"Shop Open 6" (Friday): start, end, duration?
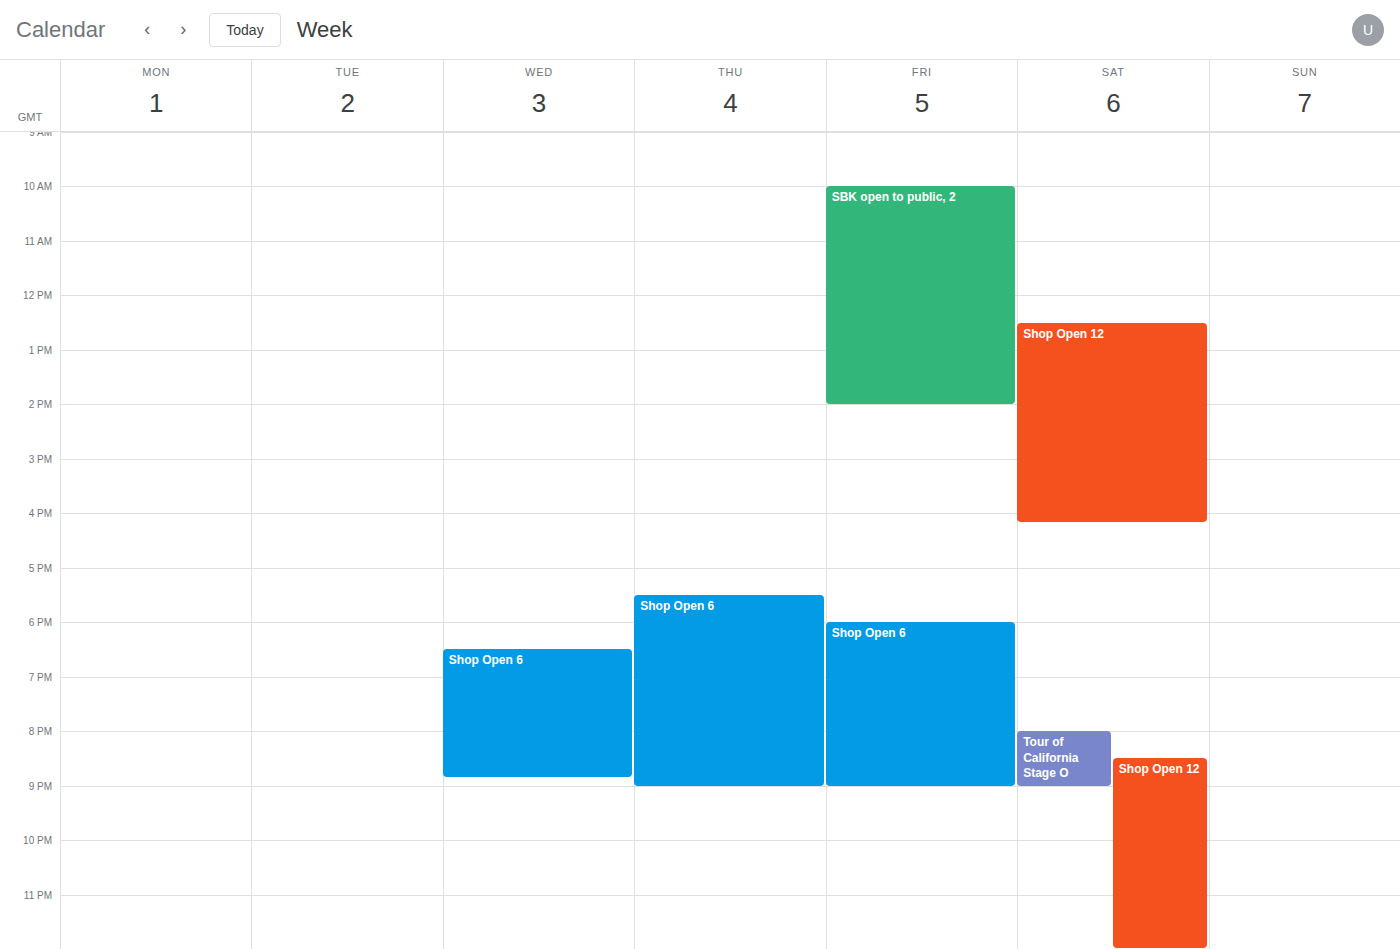
6:00 PM to 9:00 PM, 3 hours